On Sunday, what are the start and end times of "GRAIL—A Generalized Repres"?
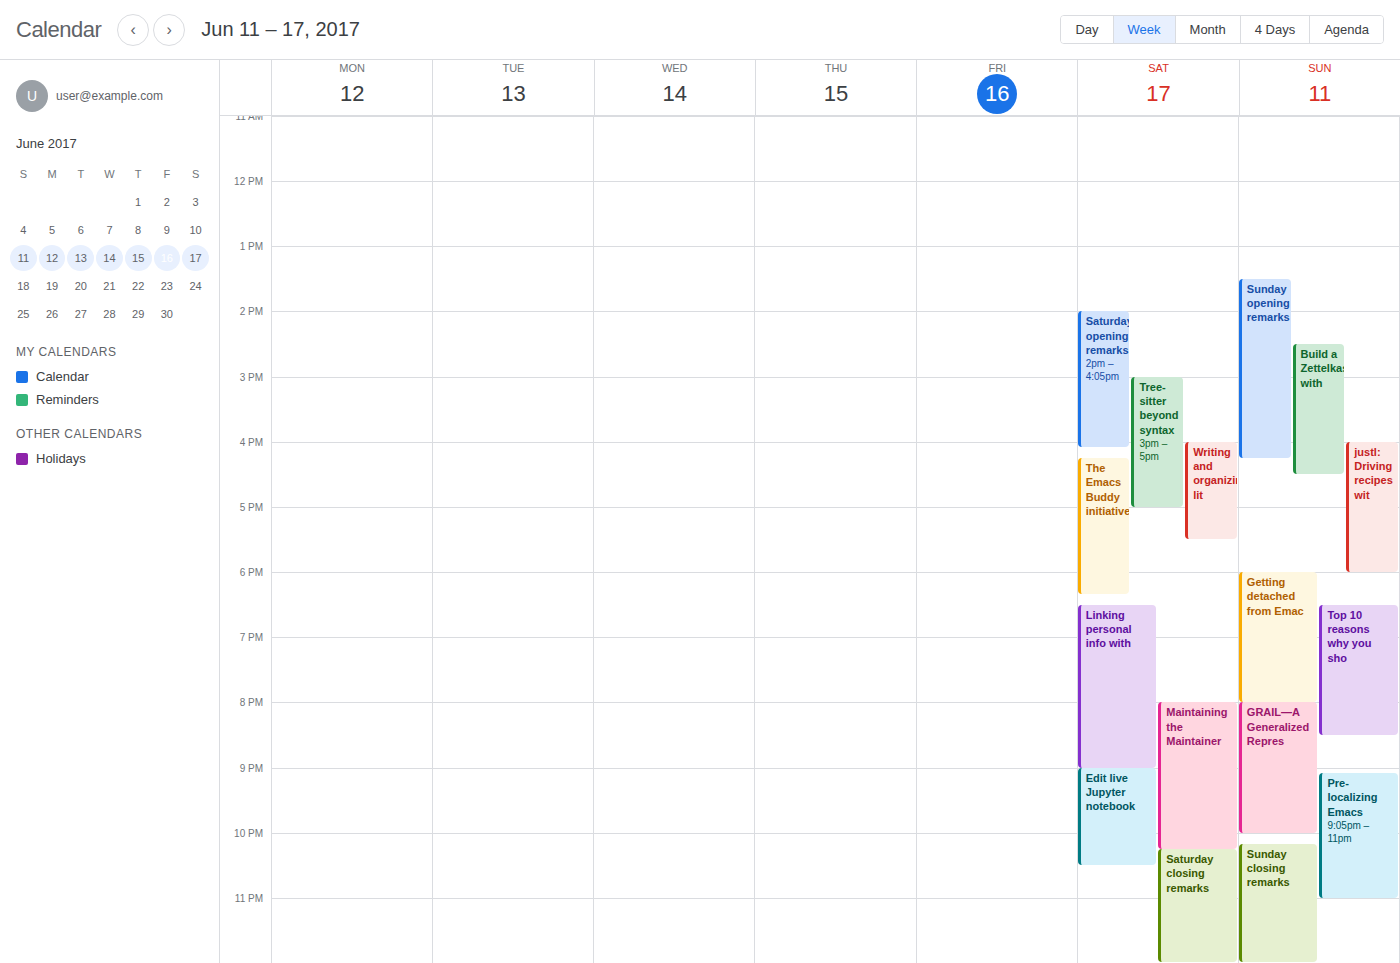
8:00 PM to 10:00 PM